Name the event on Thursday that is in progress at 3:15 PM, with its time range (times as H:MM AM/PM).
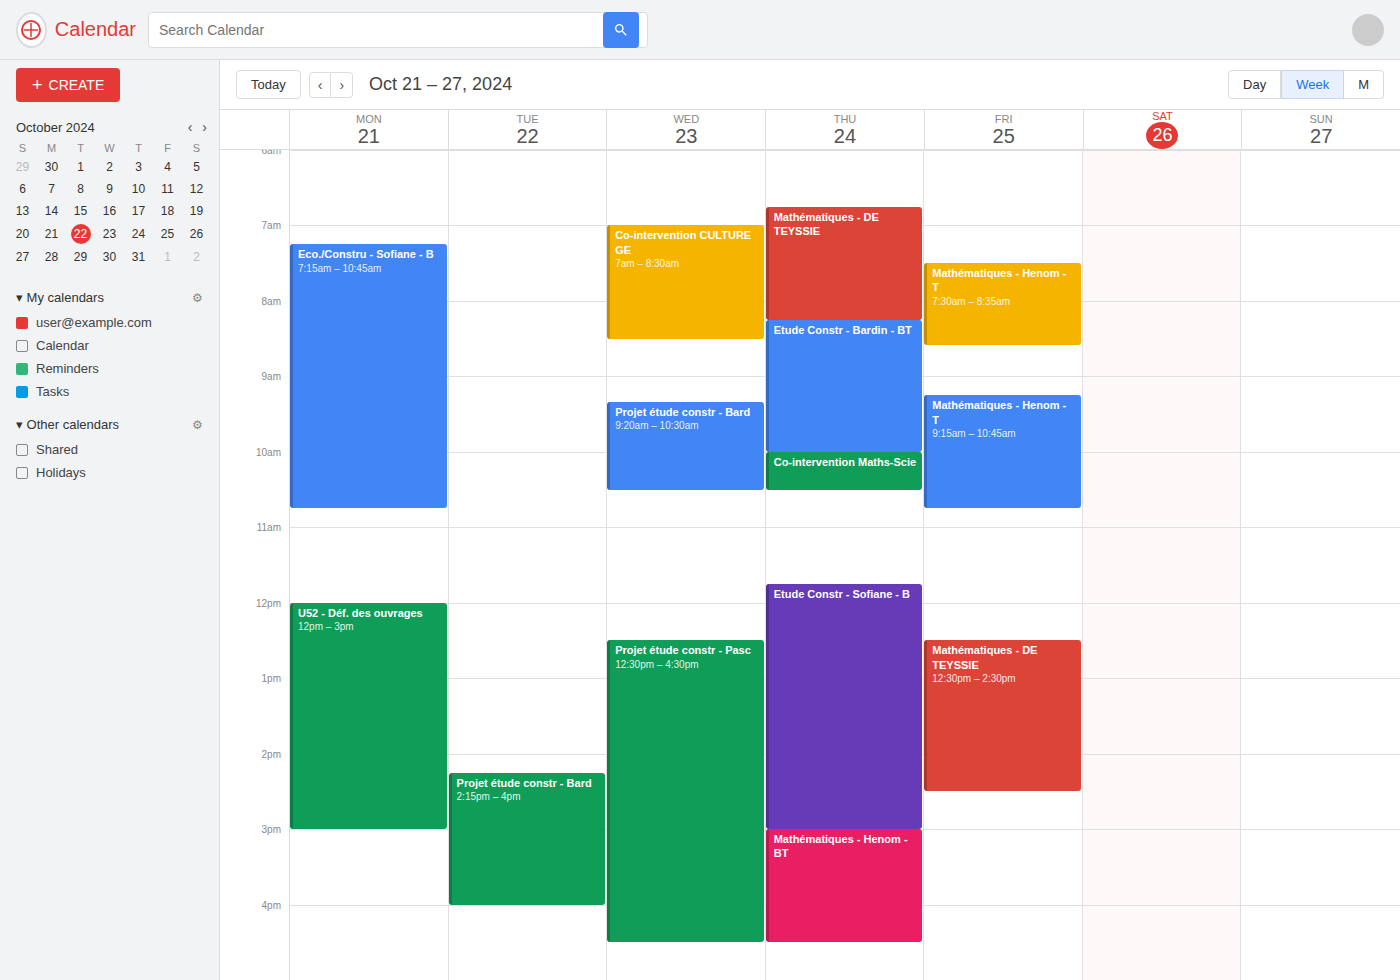
"Mathématiques - Henom - BT", 3:00 PM to 4:30 PM